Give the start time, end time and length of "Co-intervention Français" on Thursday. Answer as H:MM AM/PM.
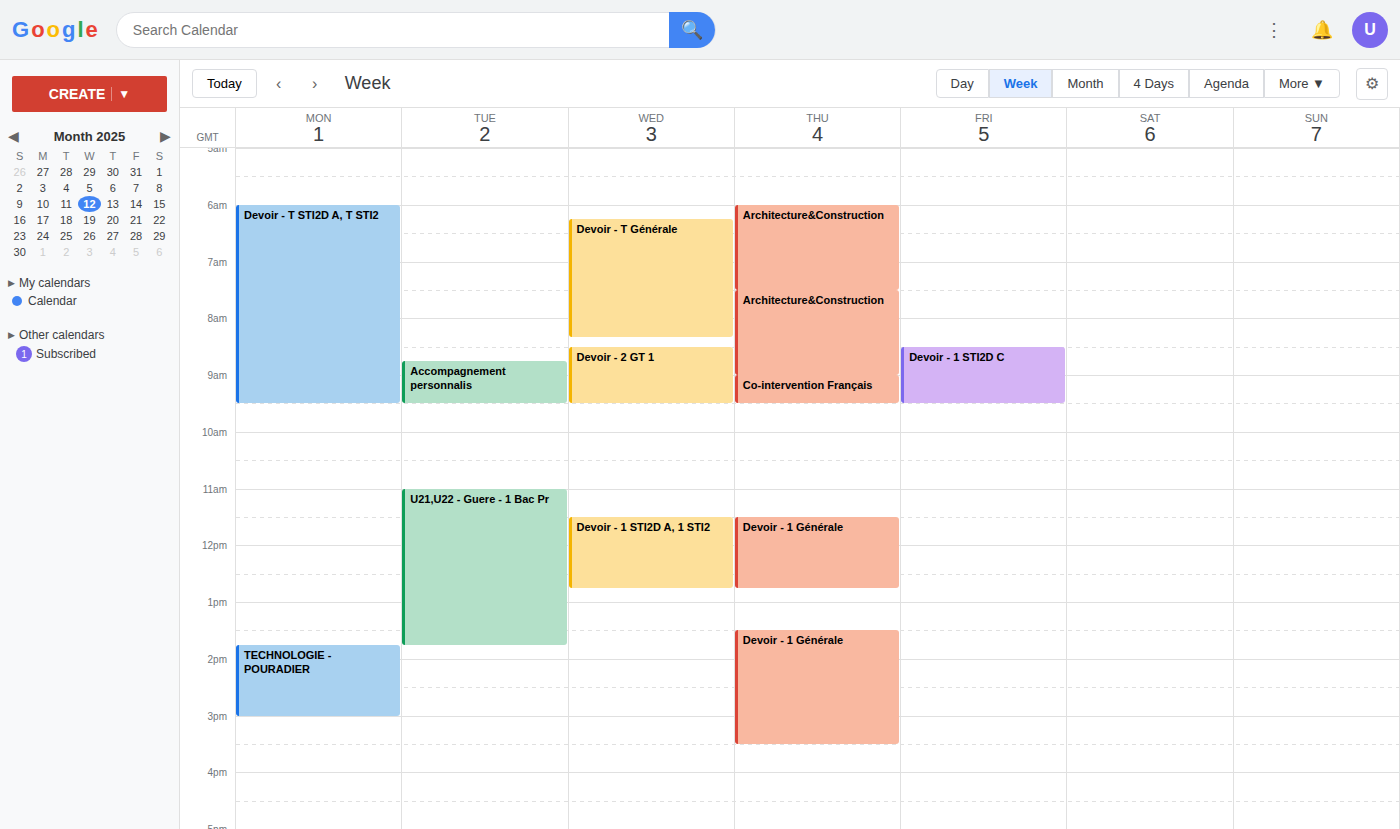
9:00 AM to 9:30 AM, 30 minutes